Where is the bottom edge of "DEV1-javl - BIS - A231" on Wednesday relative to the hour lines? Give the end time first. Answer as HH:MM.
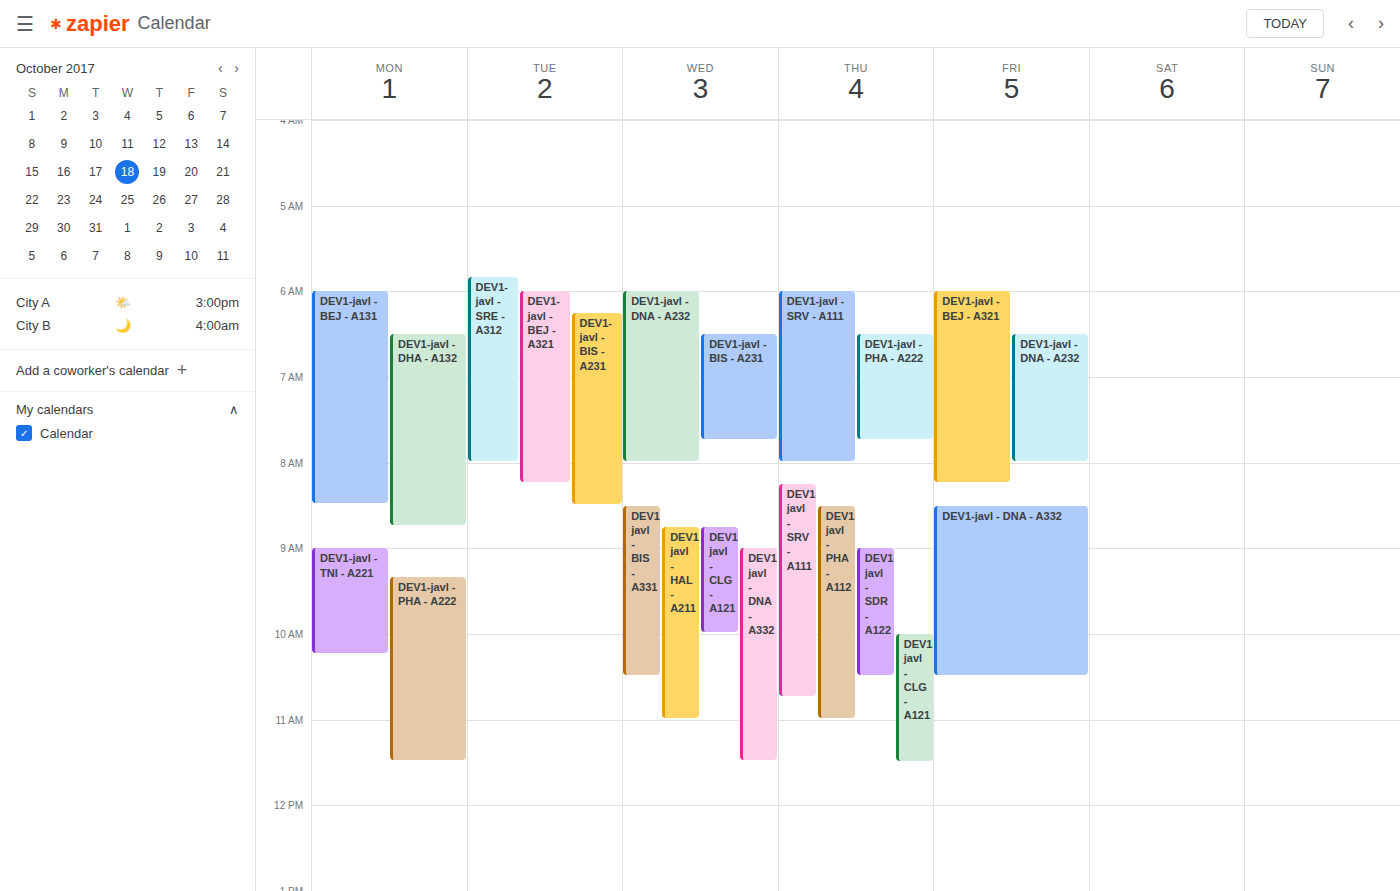
07:45 -- neither: three quarters of the way from the 07:00 line to the 08:00 line.